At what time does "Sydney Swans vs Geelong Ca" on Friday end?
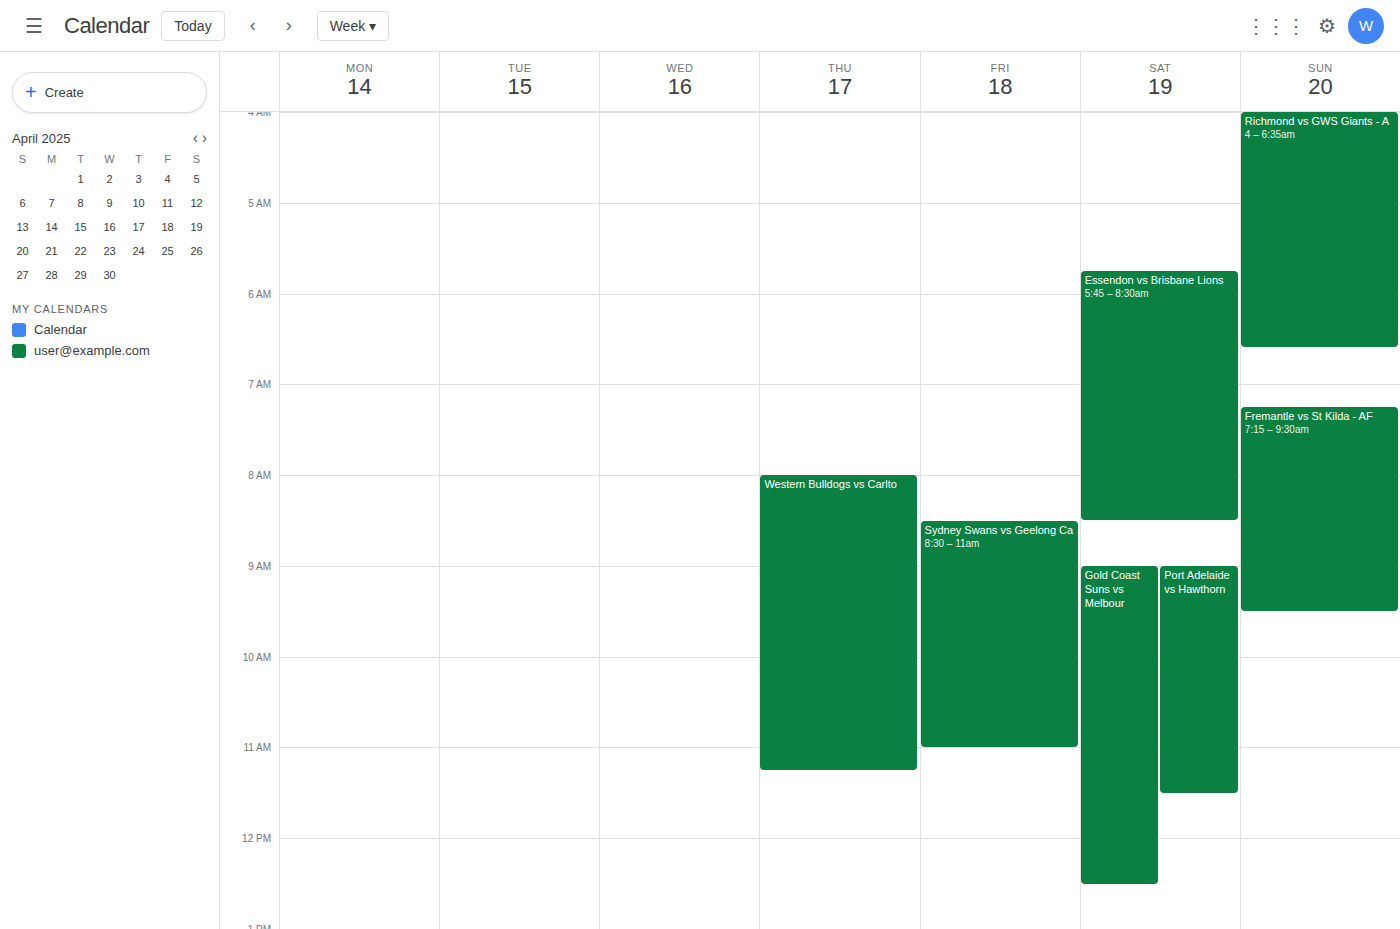
11:00